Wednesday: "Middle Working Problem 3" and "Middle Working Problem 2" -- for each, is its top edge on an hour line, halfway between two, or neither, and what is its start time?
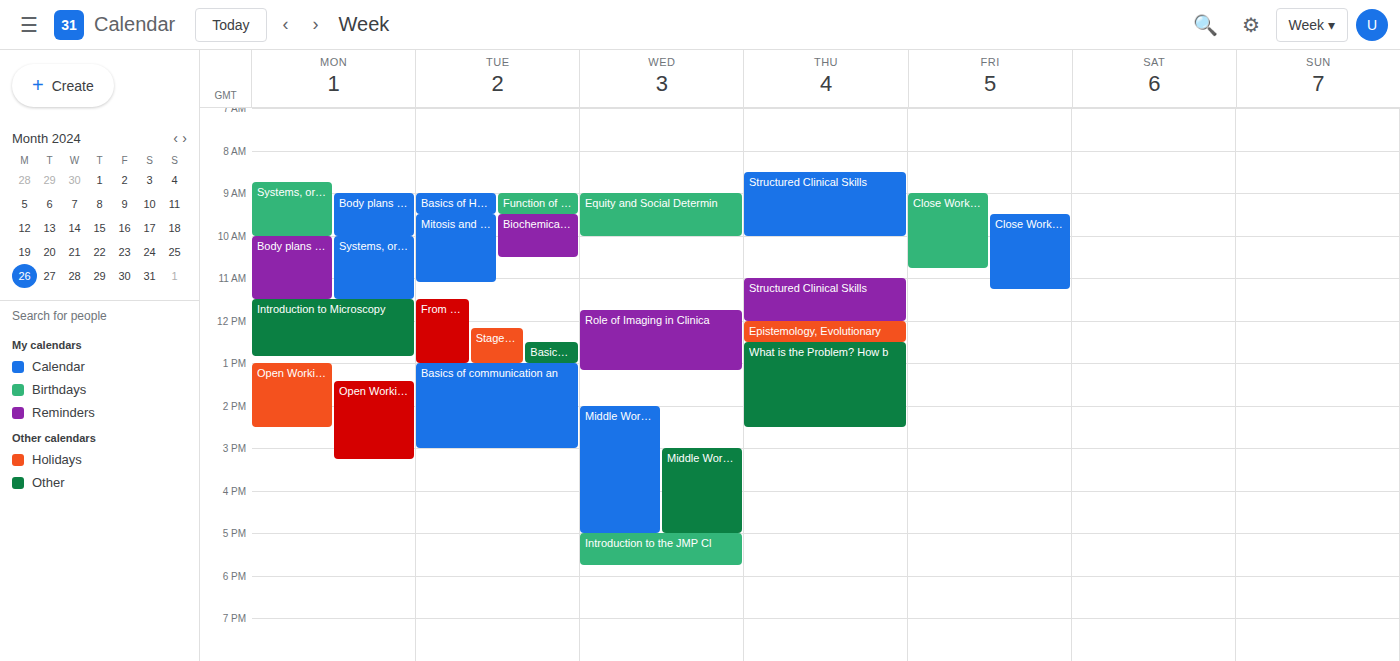
"Middle Working Problem 3": 3:00 PM, exactly on the 3 PM line. "Middle Working Problem 2": 2:00 PM, exactly on the 2 PM line.